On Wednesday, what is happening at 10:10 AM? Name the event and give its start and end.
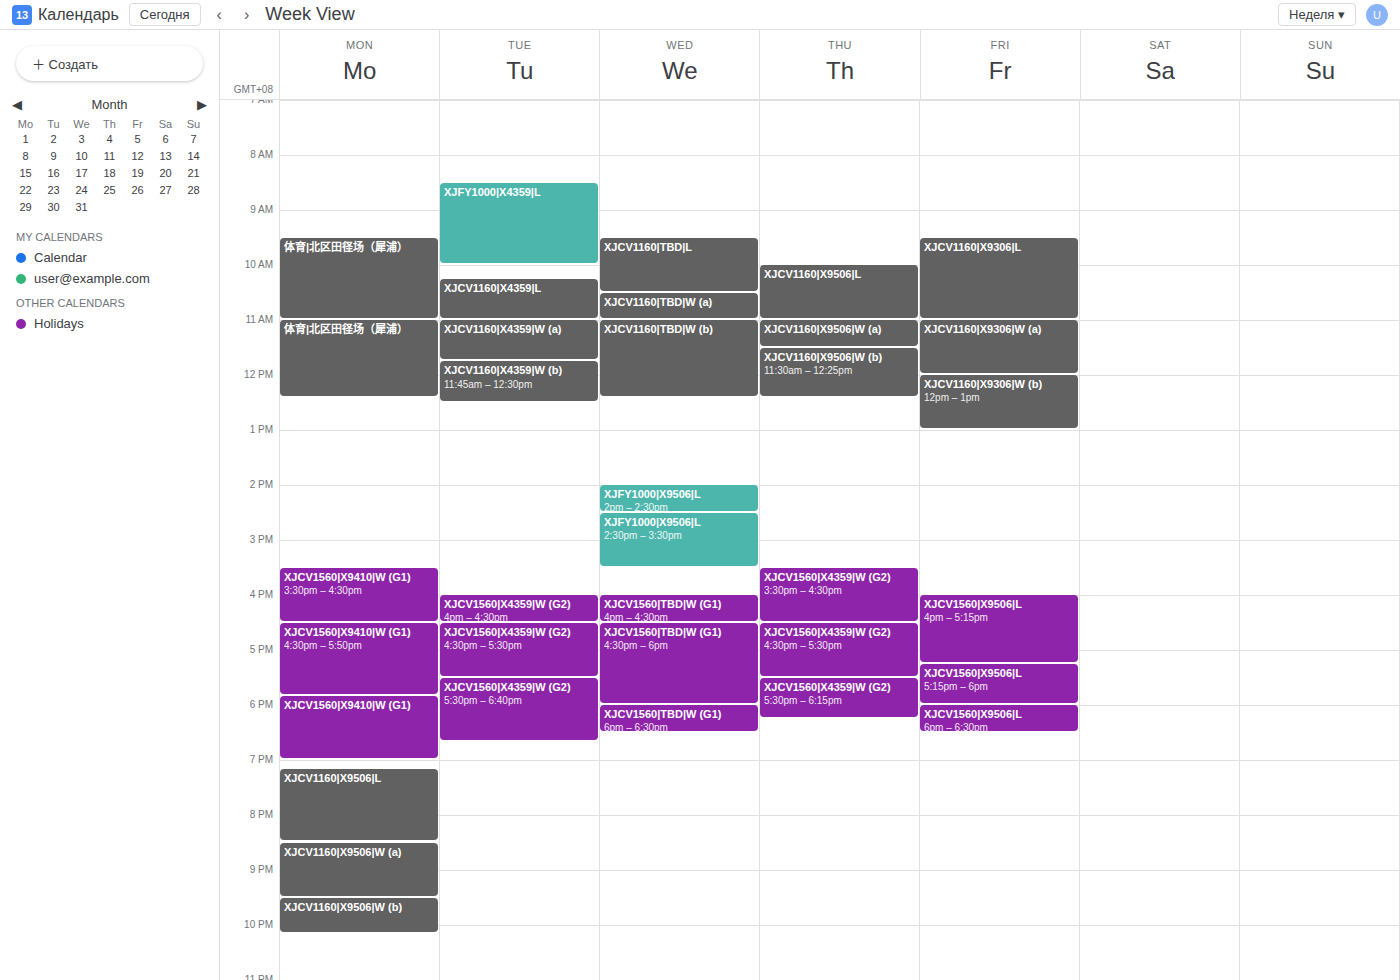
"XJCV1160|TBD|L", 9:30 AM to 10:30 AM